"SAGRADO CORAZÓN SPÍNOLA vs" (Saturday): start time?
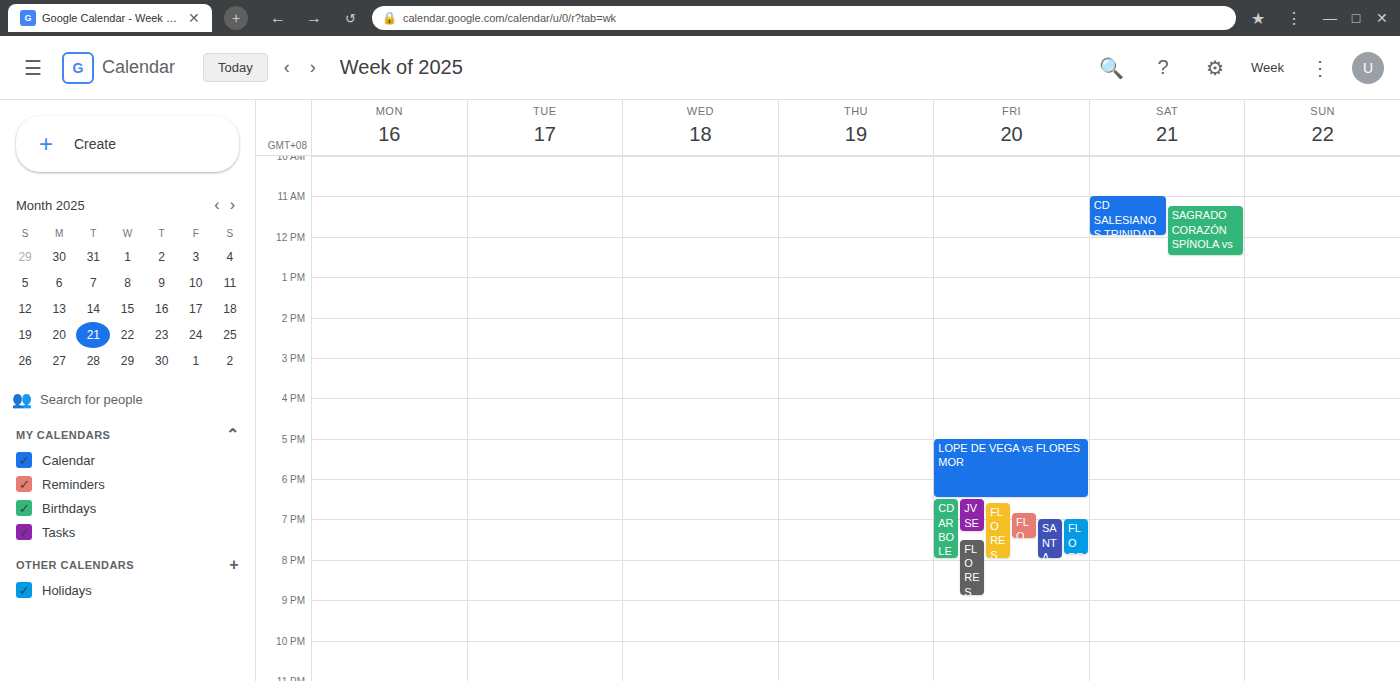
11:15 AM